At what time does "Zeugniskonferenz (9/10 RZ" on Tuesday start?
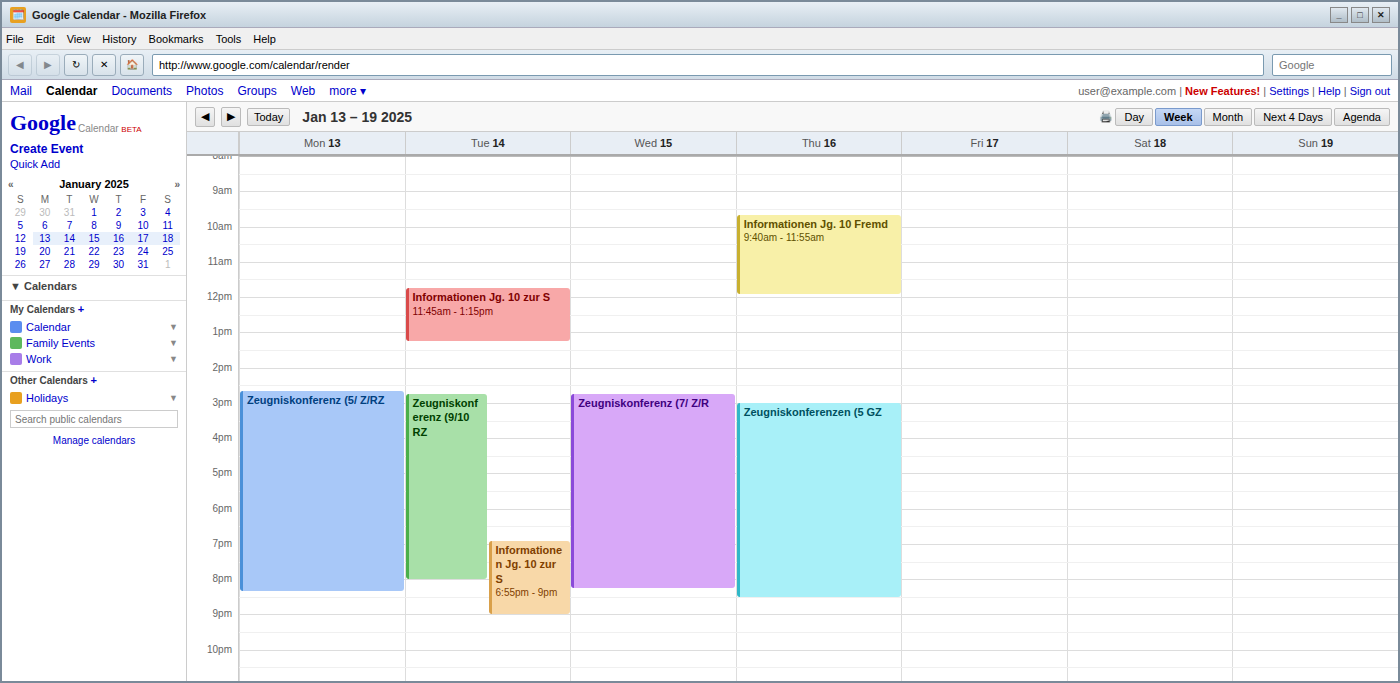
2:45 PM